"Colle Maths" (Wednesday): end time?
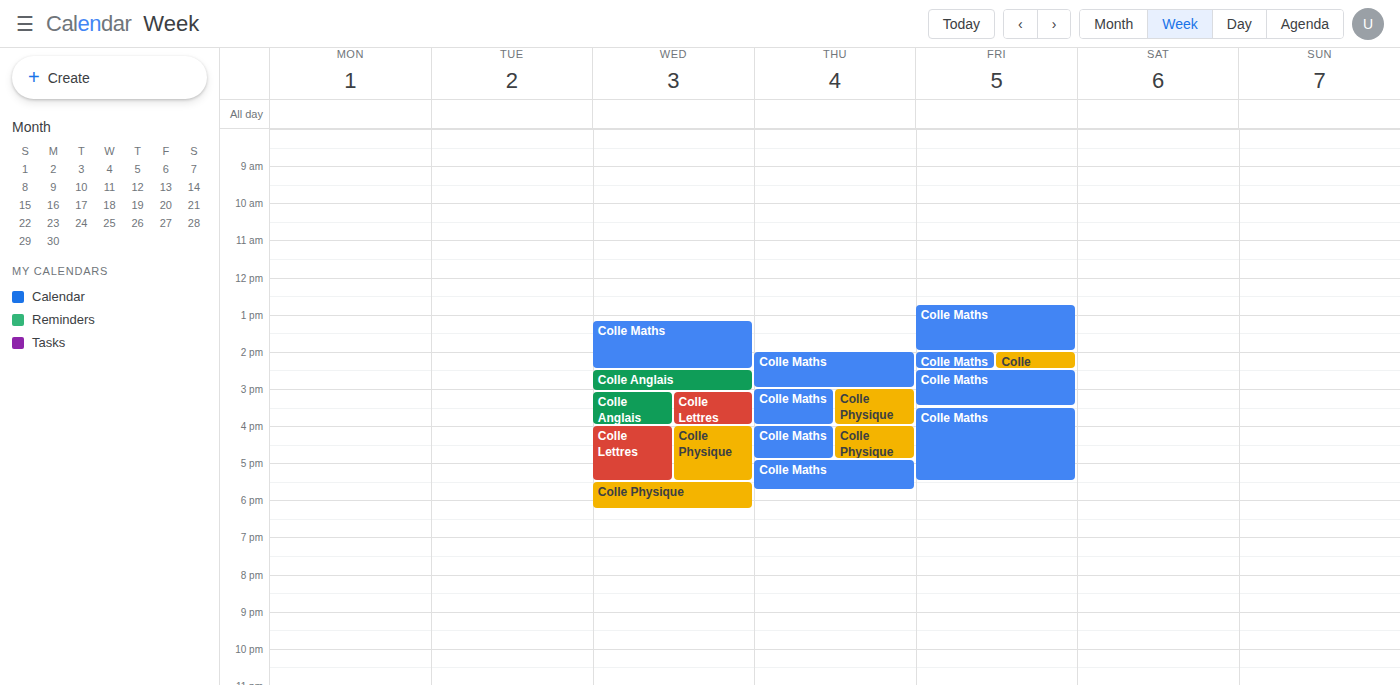
14:30